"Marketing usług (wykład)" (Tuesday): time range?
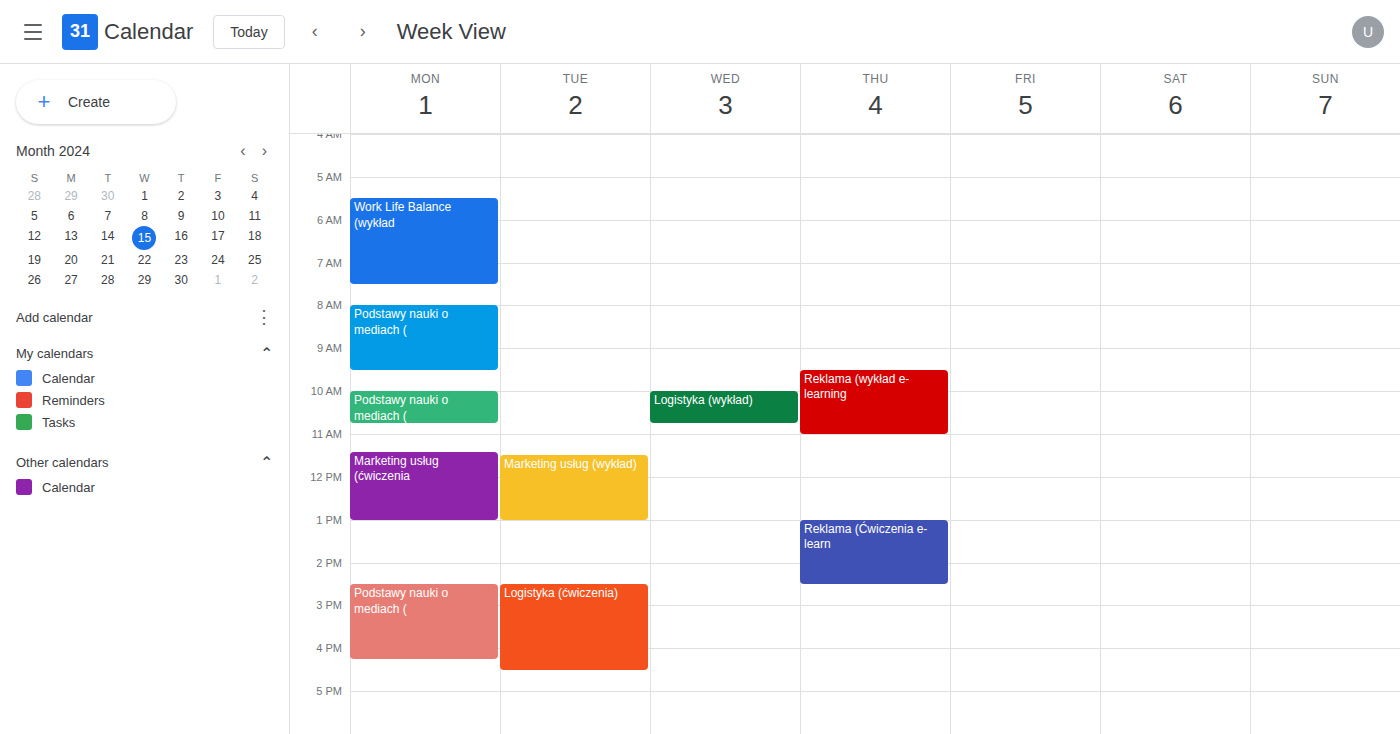
11:30 AM to 1:00 PM